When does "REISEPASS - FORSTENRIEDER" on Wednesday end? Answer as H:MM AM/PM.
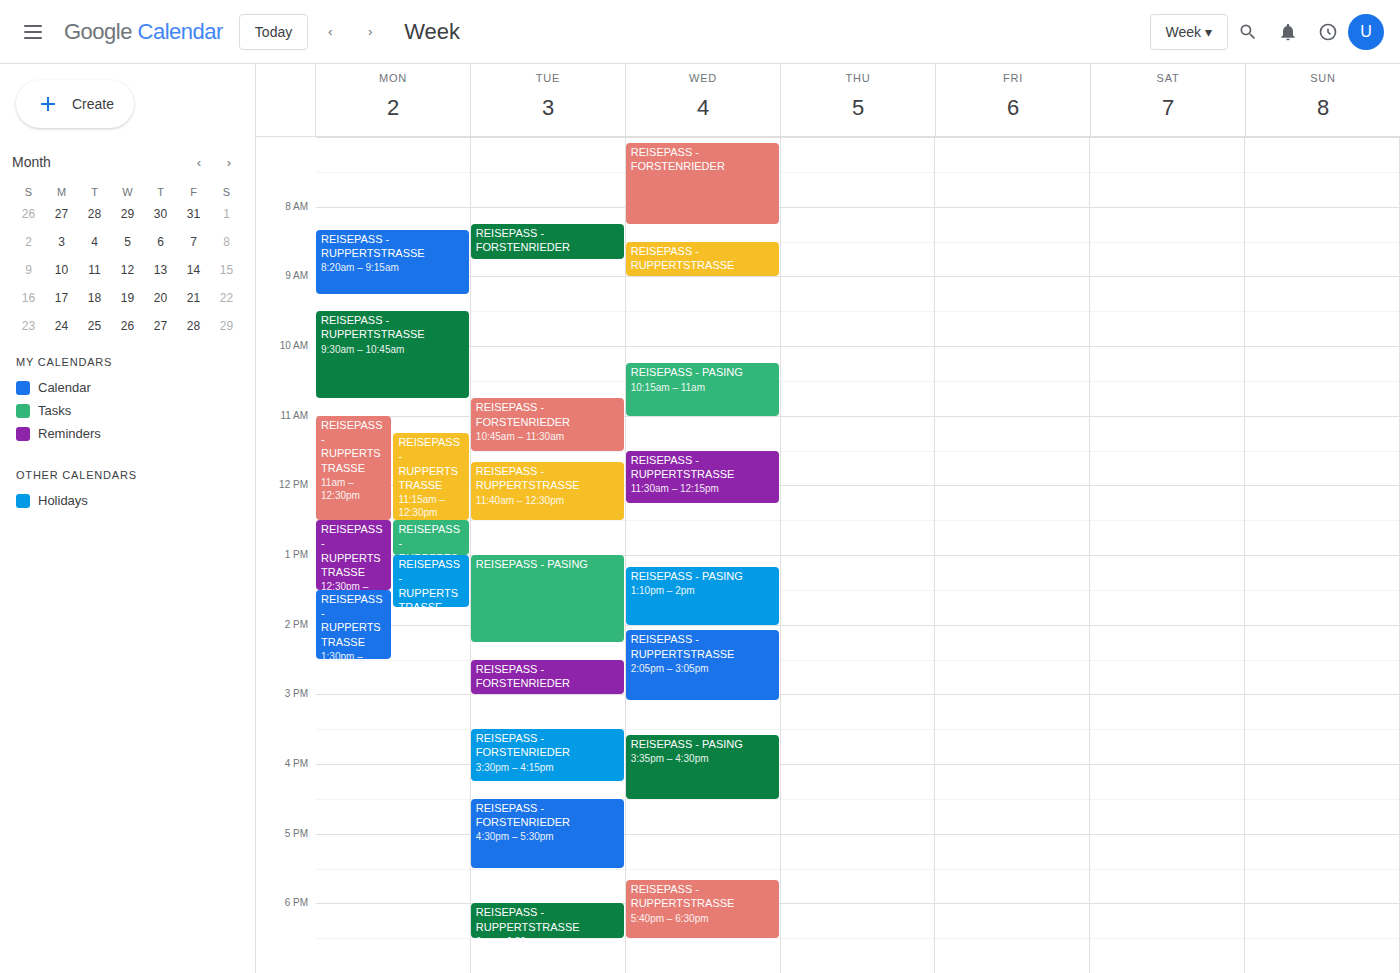
8:15 AM